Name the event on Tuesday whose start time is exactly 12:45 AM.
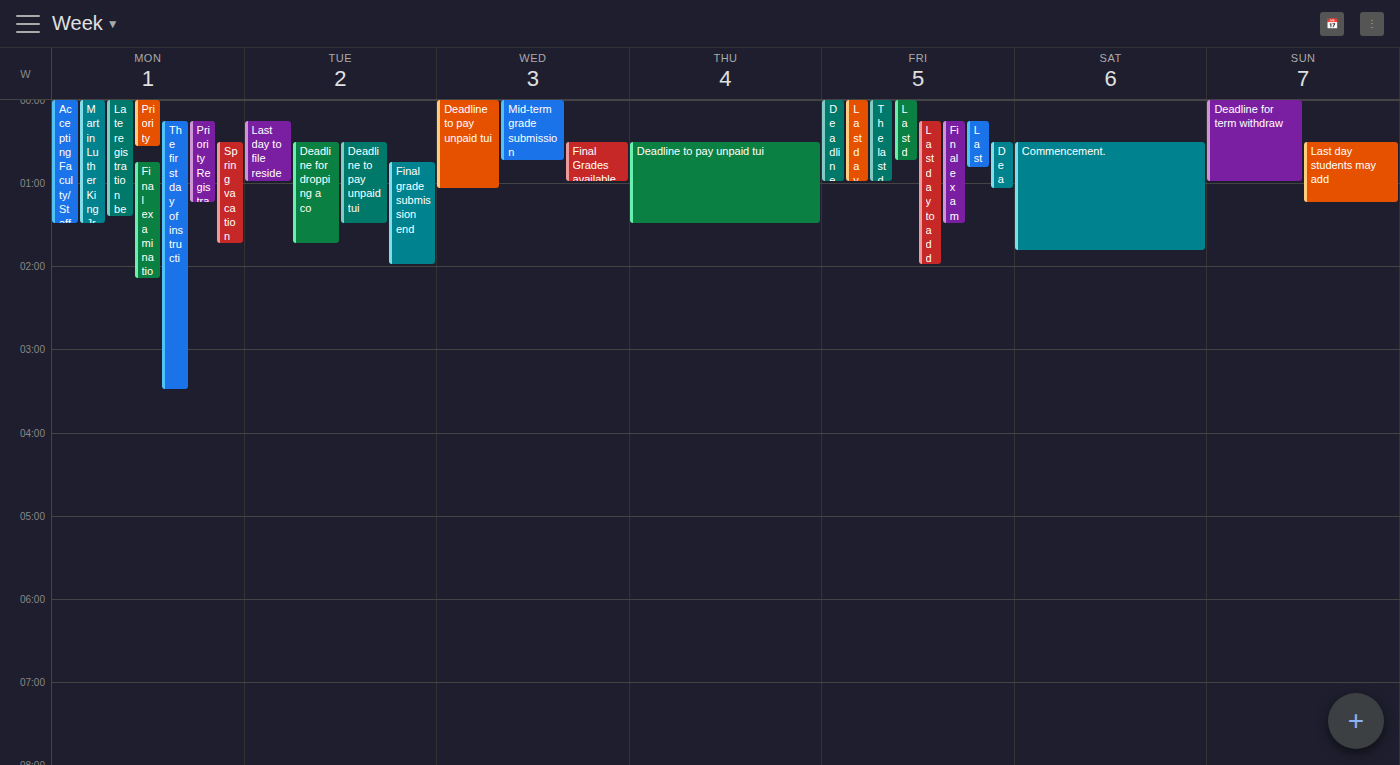
"Final grade submission end"